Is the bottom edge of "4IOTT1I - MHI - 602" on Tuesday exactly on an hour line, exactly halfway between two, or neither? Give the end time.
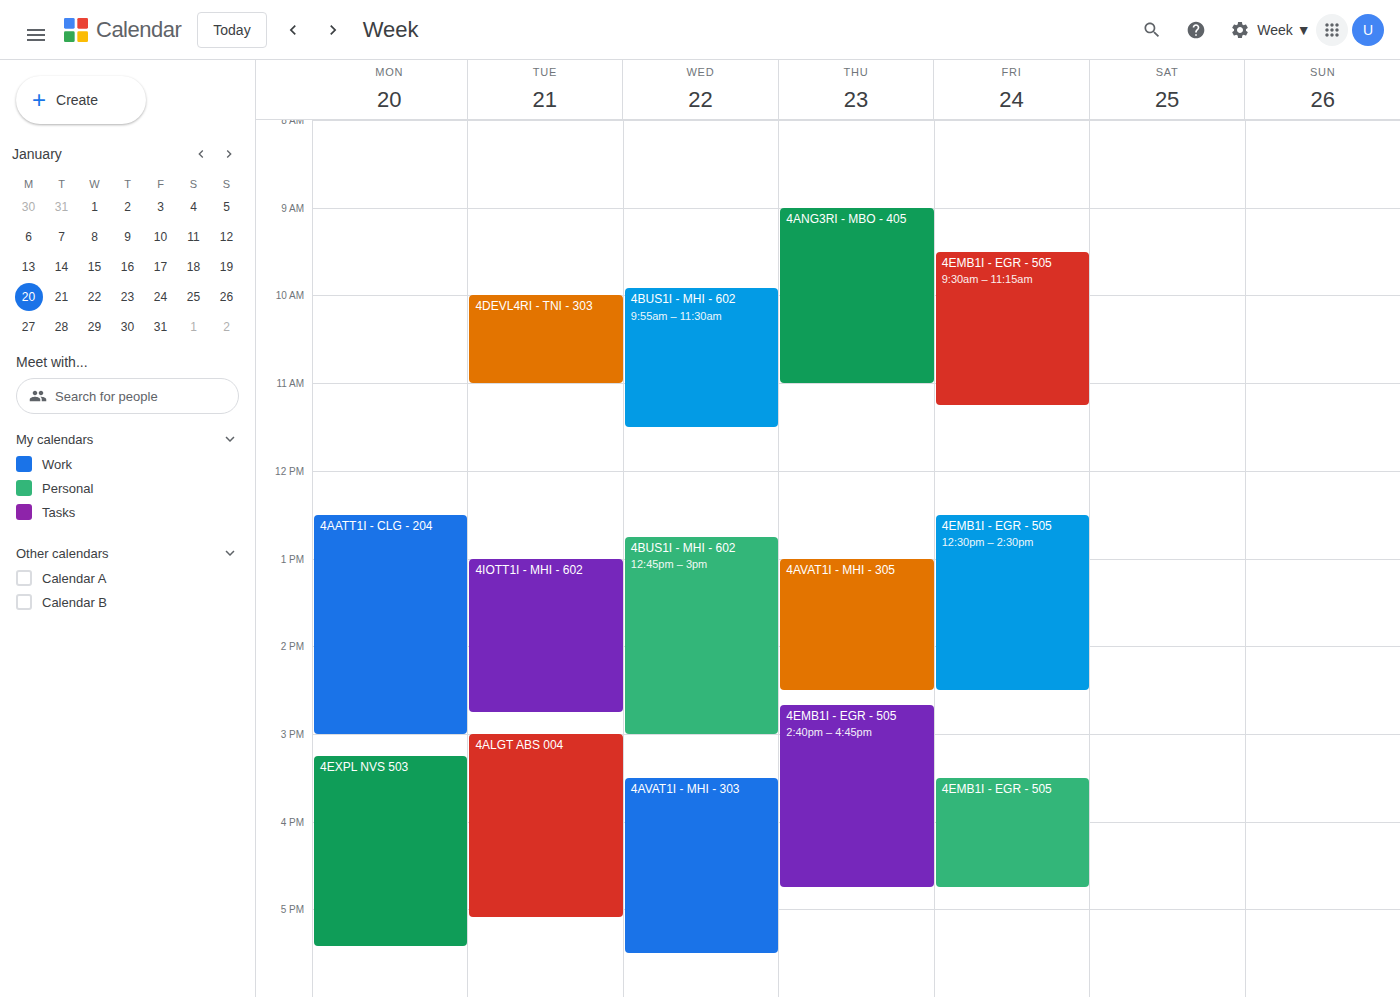
2:45 PM -- neither: three quarters of the way from the 2 PM line to the 3 PM line.